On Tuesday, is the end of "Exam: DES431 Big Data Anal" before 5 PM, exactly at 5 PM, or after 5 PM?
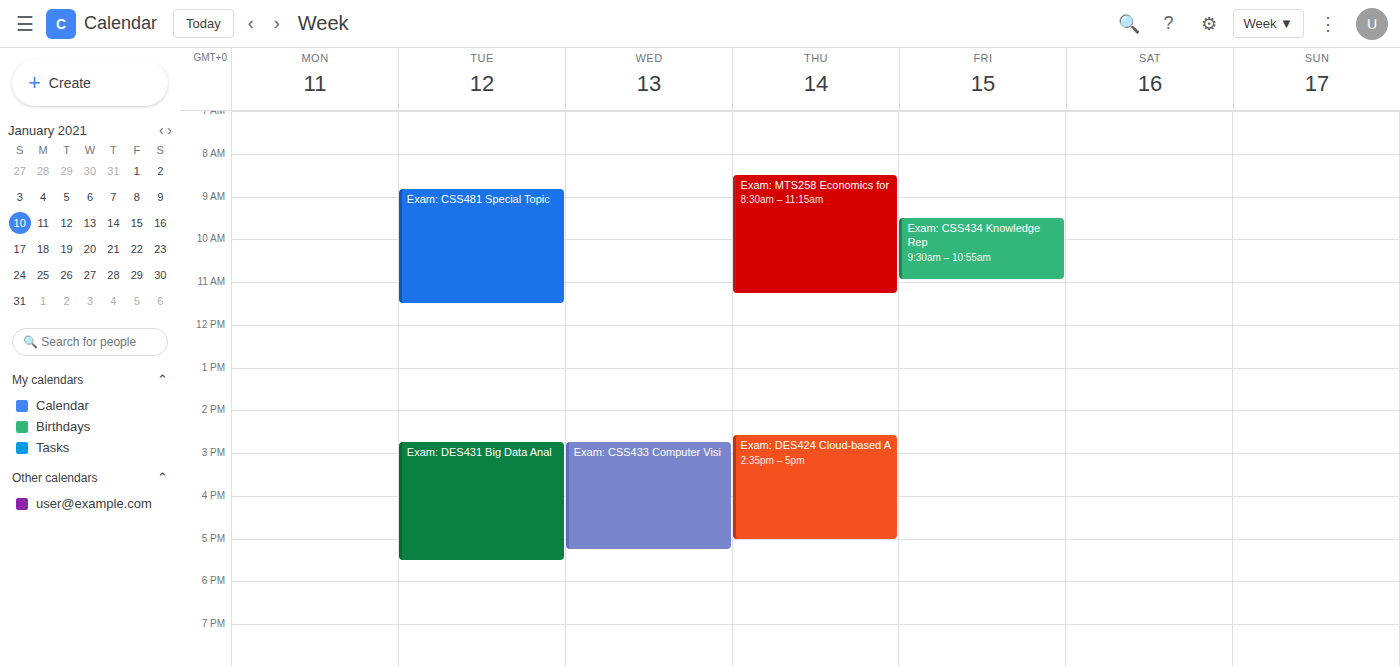
5:30 PM -- after 5 PM, 30 minutes below the 5 PM line.